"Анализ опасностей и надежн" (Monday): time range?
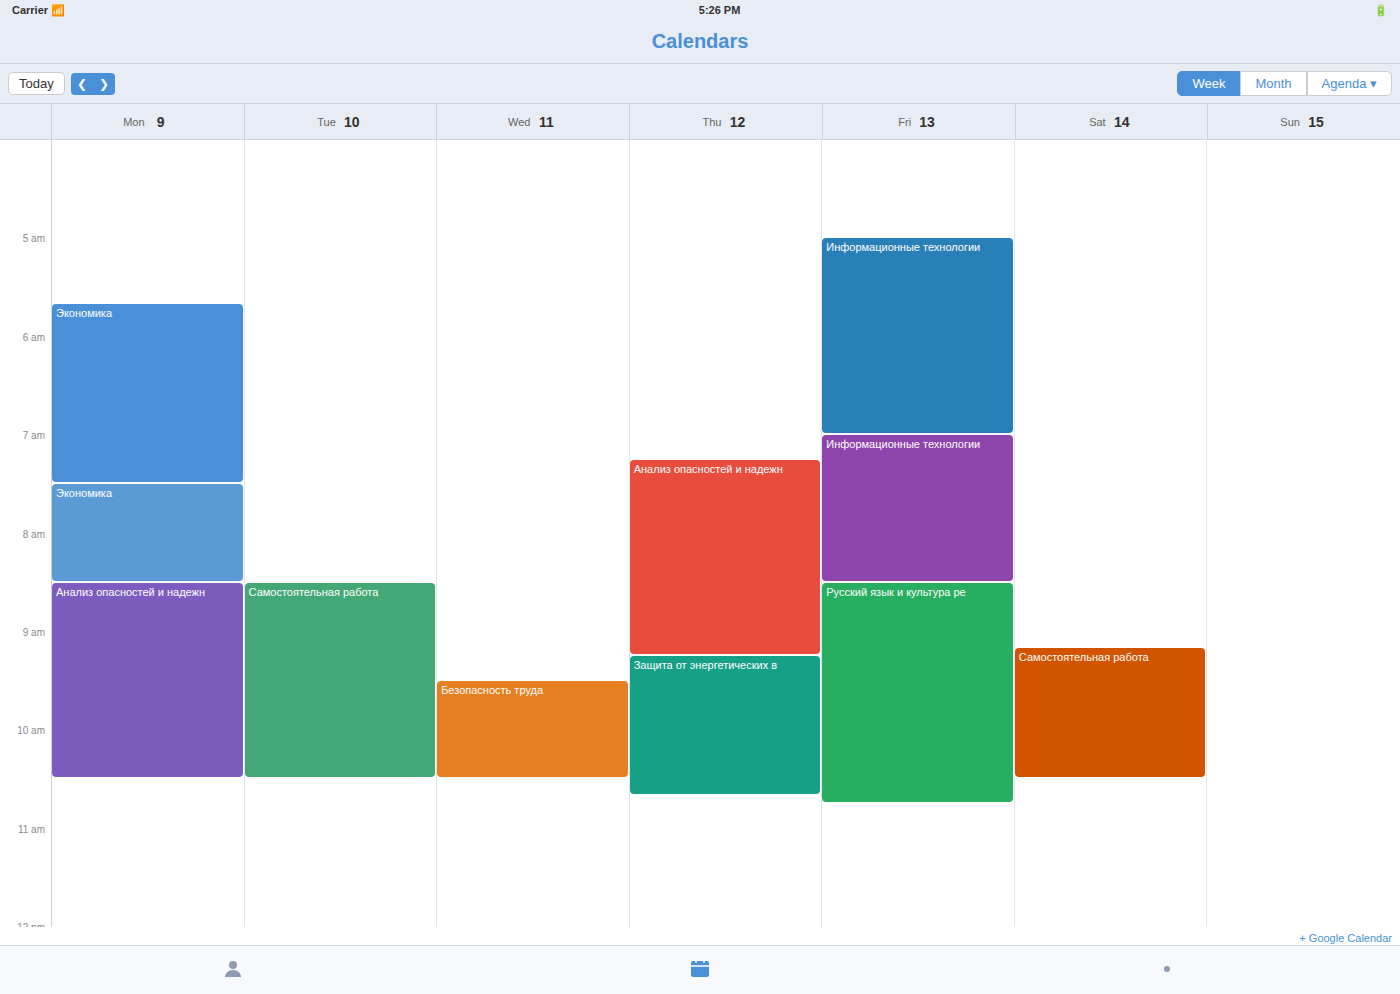
8:30 AM to 10:30 AM